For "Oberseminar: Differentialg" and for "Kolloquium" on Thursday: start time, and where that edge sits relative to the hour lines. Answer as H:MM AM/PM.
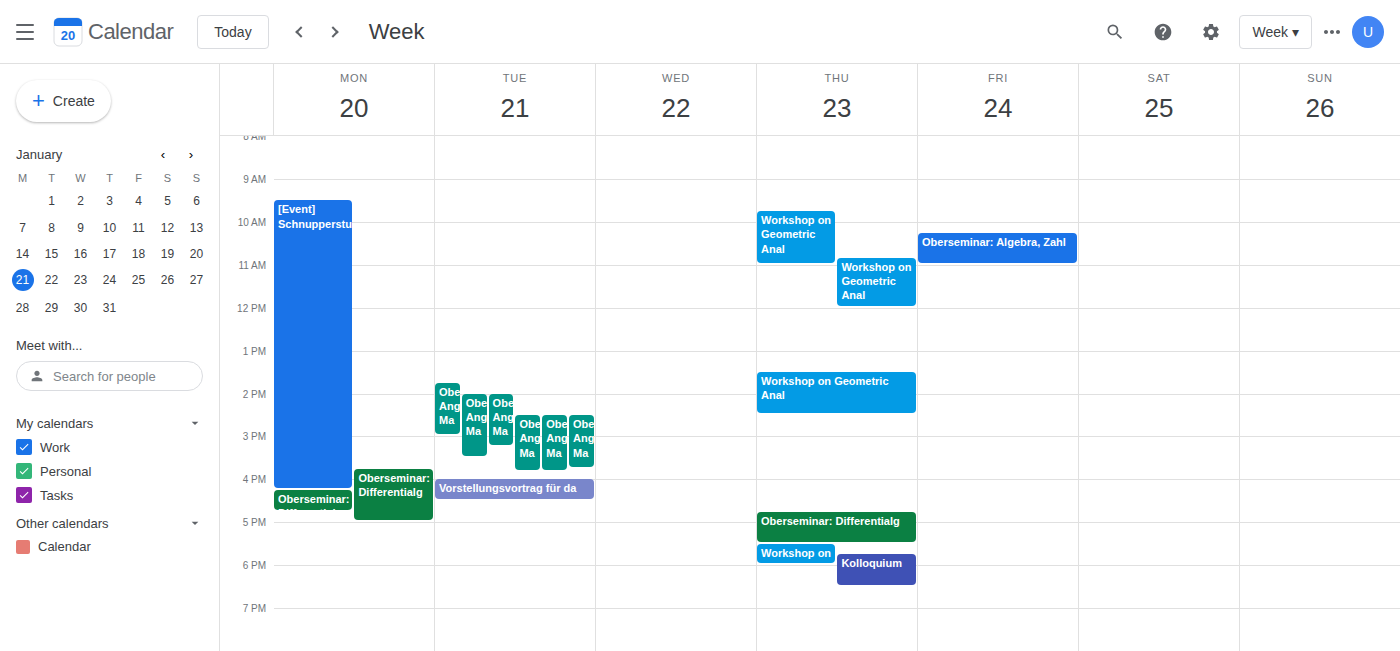
"Oberseminar: Differentialg": 4:45 PM, neither: three quarters of the way from the 4 PM line to the 5 PM line. "Kolloquium": 5:45 PM, neither: three quarters of the way from the 5 PM line to the 6 PM line.